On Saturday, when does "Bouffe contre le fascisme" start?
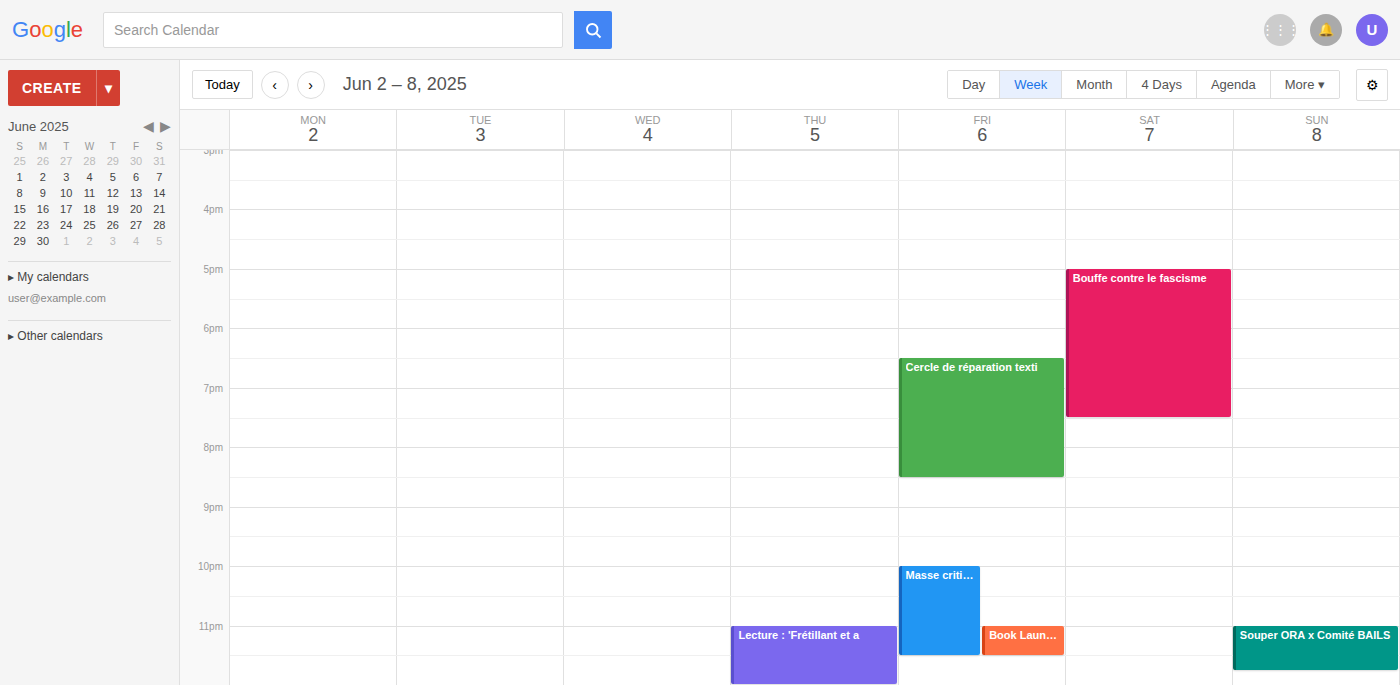
5:00 PM